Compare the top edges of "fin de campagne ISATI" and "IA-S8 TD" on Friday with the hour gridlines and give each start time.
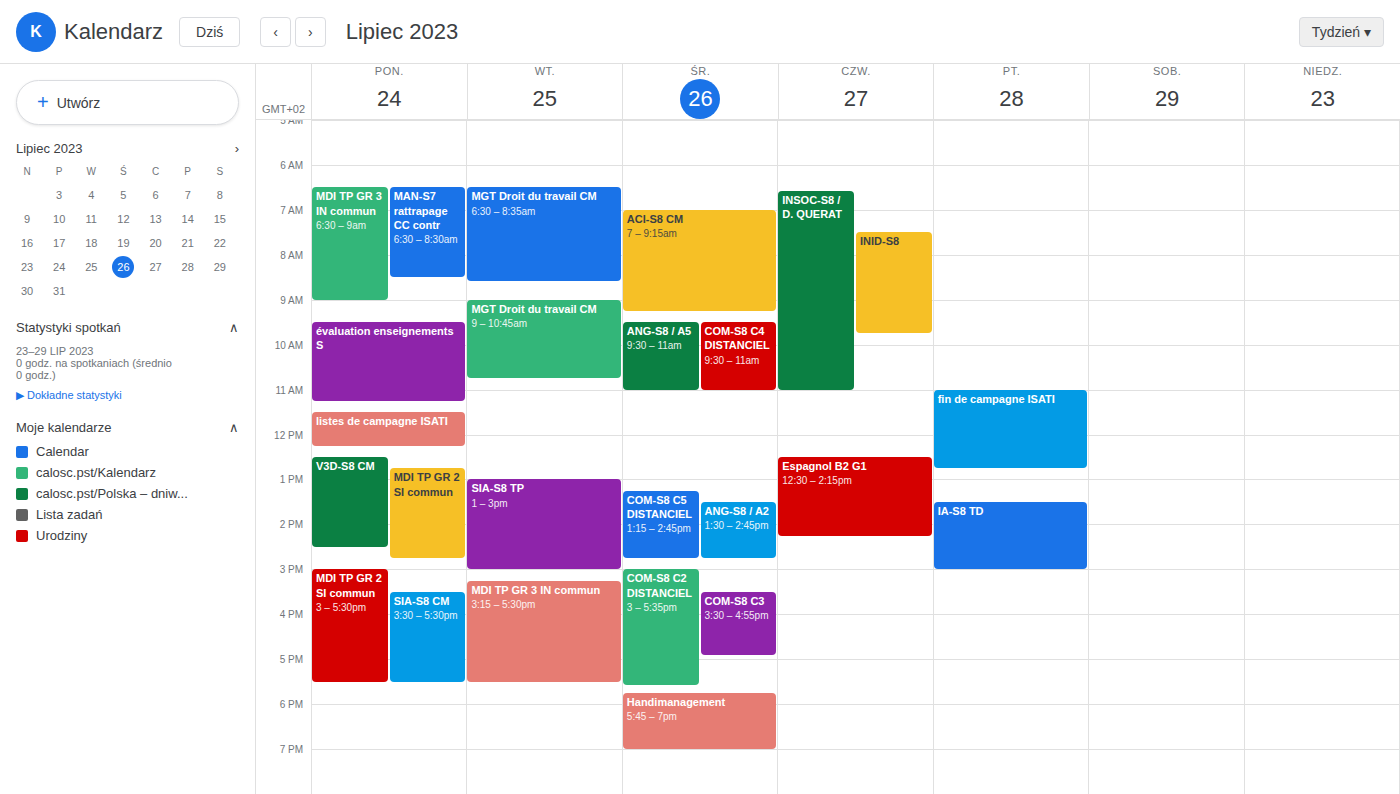
"fin de campagne ISATI": 11:00 AM, exactly on the 11 AM line. "IA-S8 TD": 1:30 PM, halfway between the 1 PM and 2 PM lines.